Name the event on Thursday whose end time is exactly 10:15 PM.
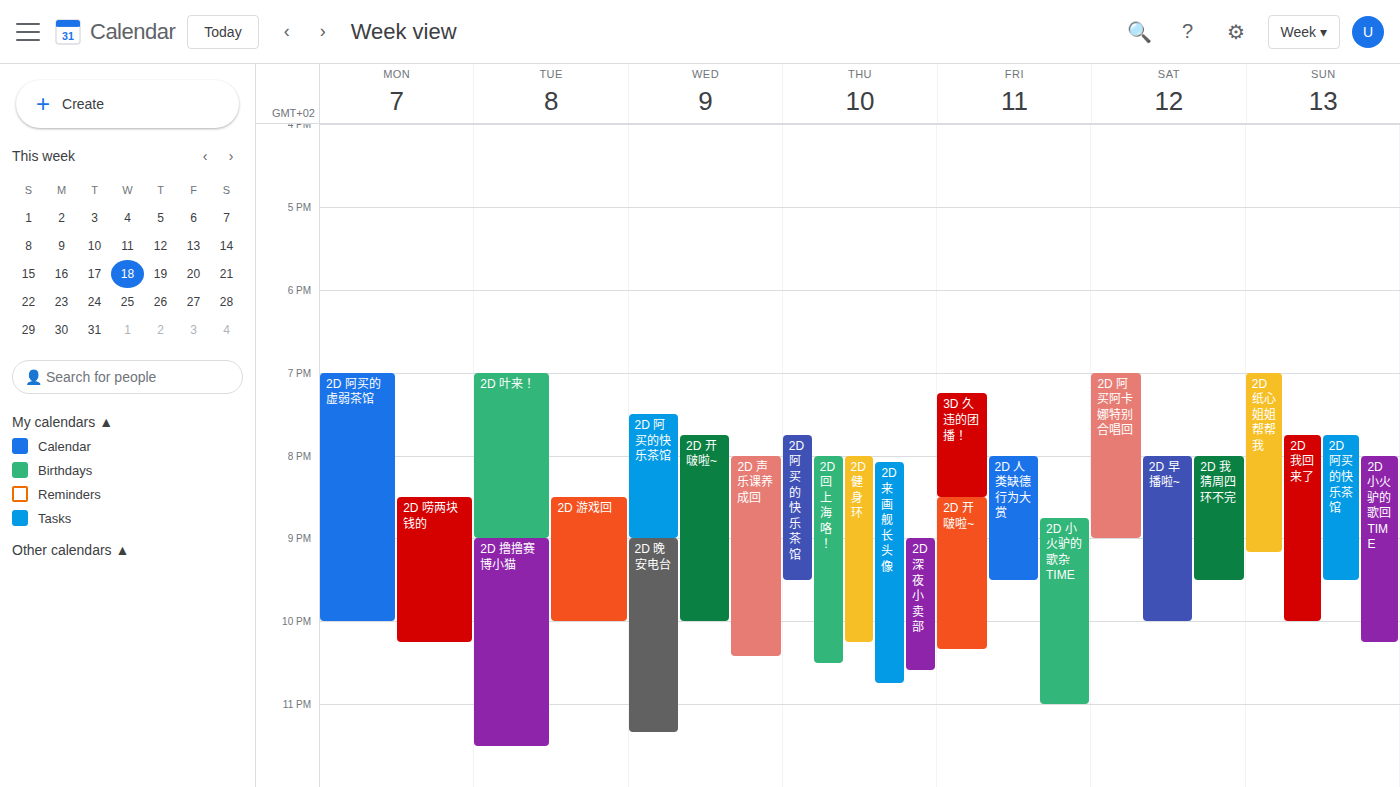
"2D 健身环"